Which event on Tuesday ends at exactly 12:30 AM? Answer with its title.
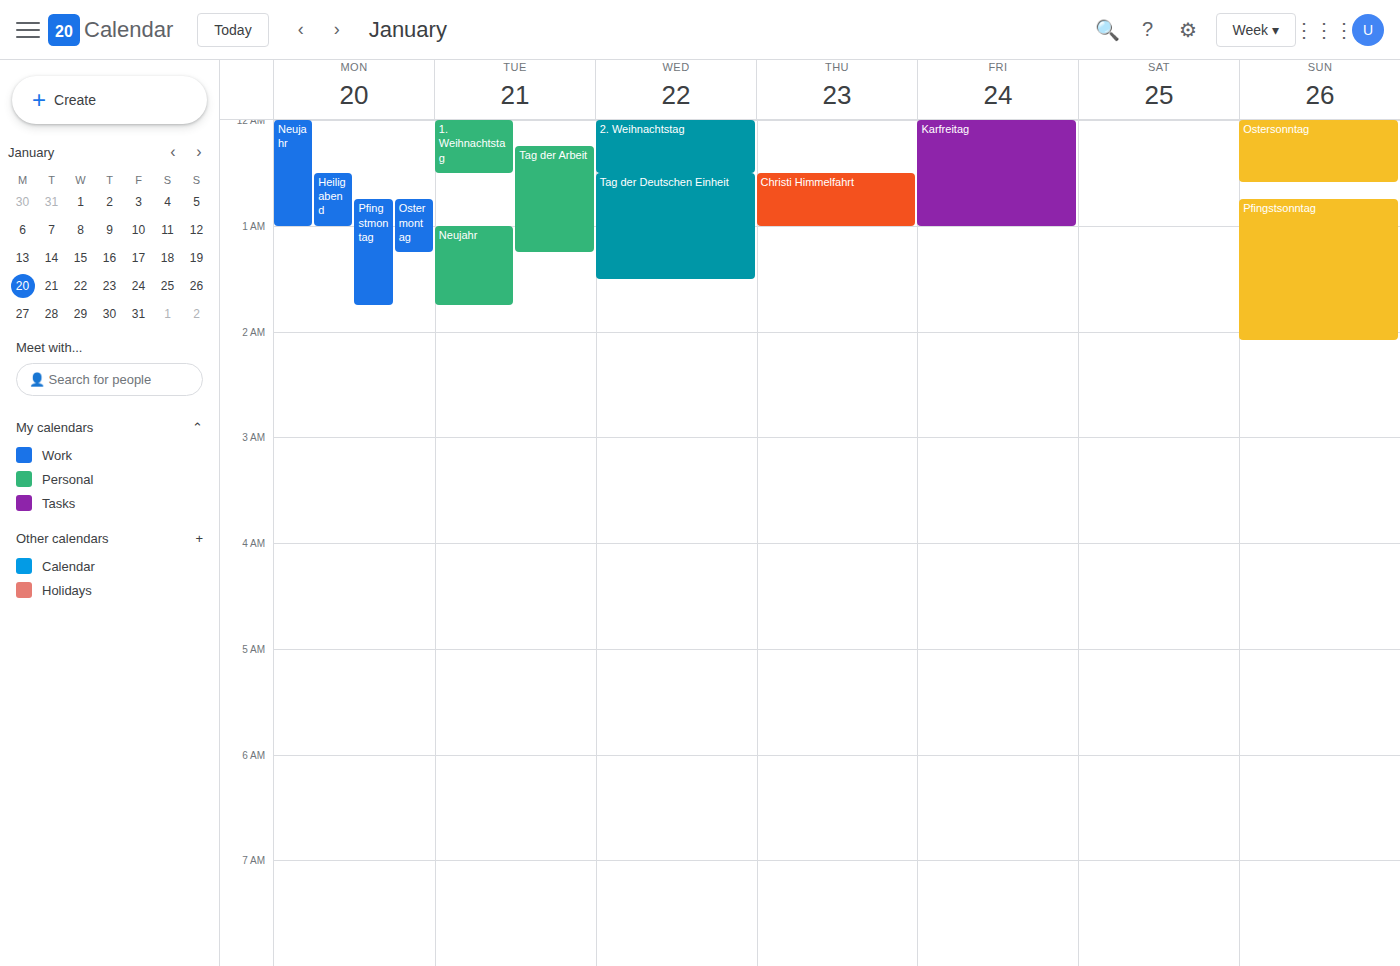
"1. Weihnachtstag"